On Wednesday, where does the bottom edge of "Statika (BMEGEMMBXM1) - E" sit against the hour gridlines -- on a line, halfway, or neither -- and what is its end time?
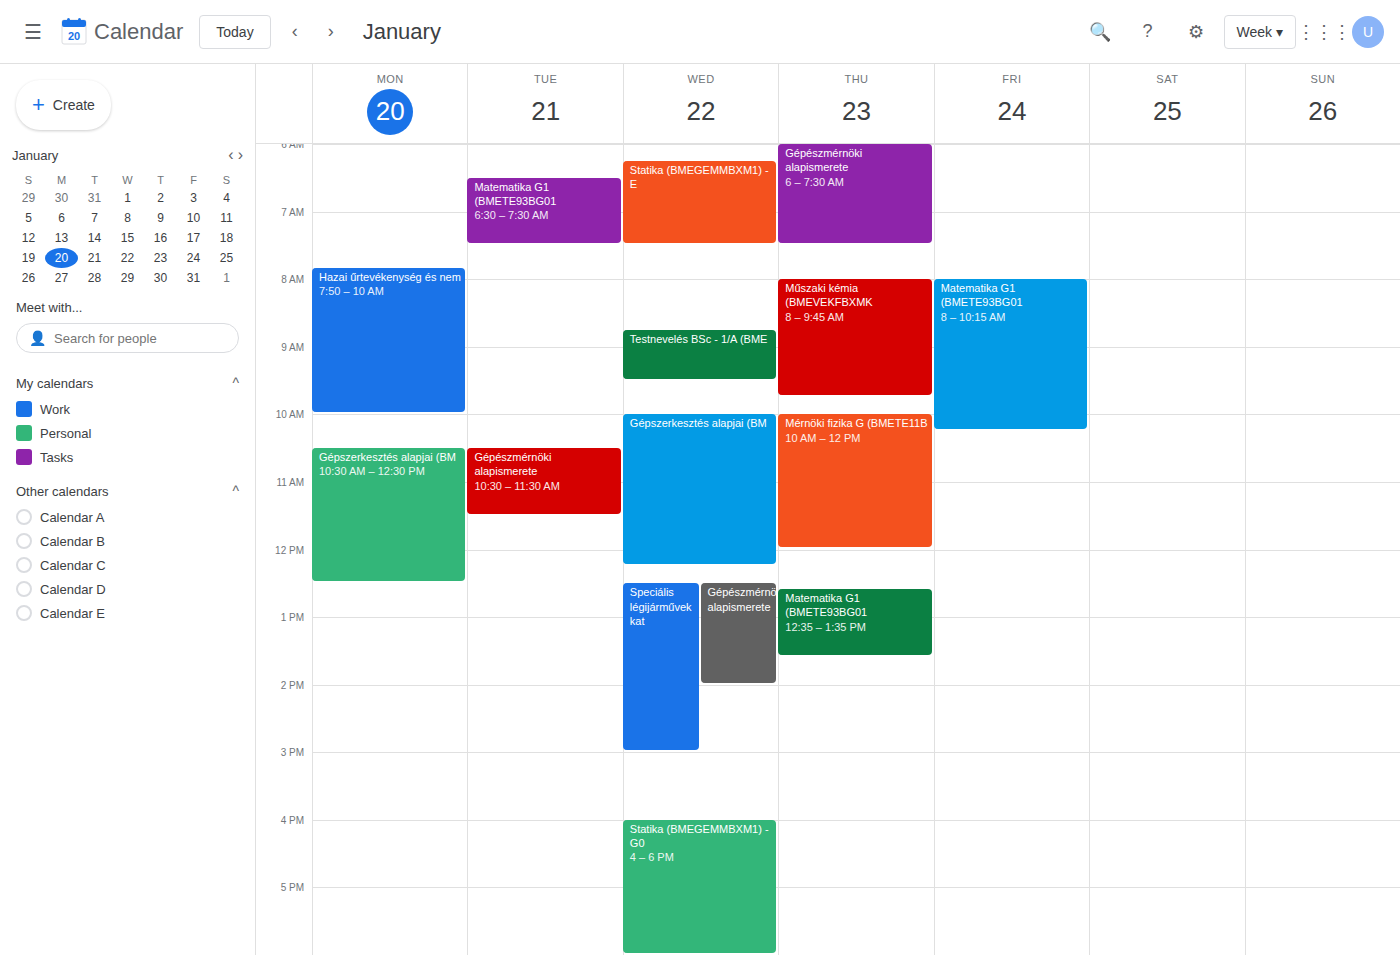
7:30 AM -- halfway between the 7 AM and 8 AM lines.